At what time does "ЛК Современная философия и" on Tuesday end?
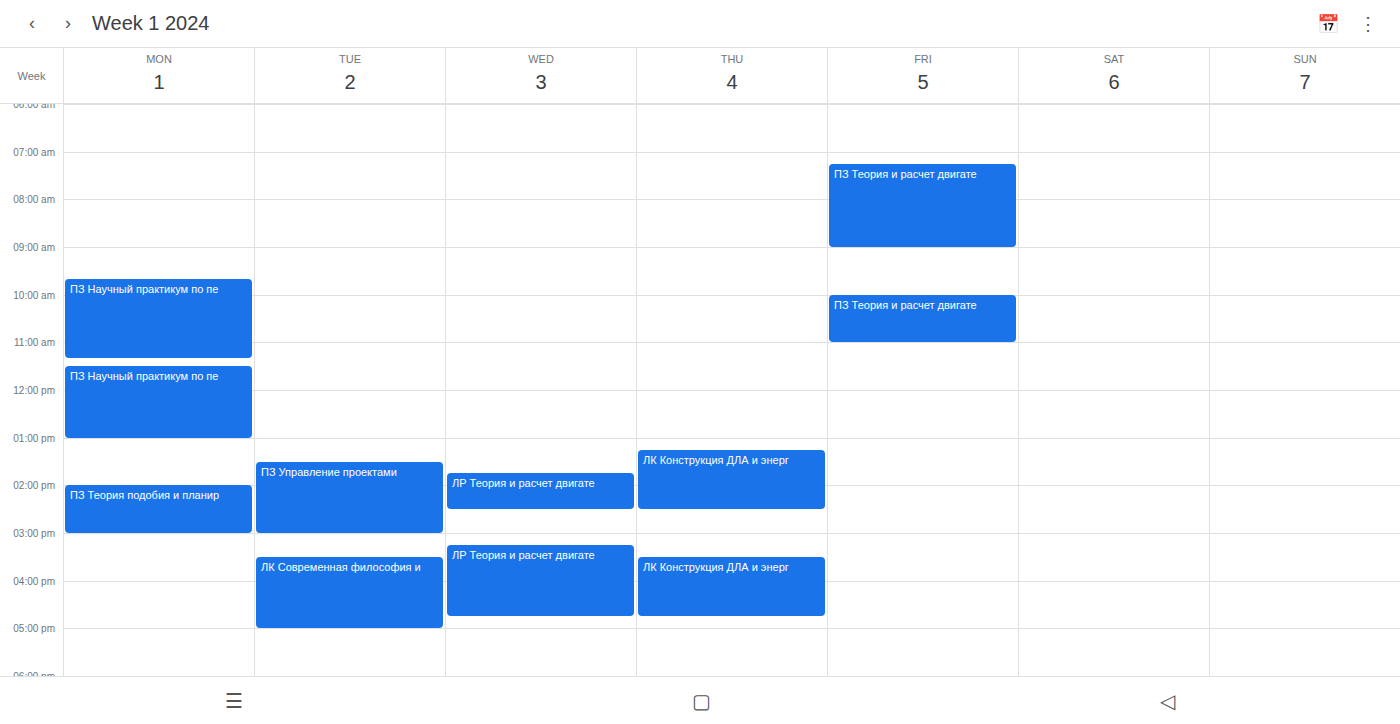
5:00 PM